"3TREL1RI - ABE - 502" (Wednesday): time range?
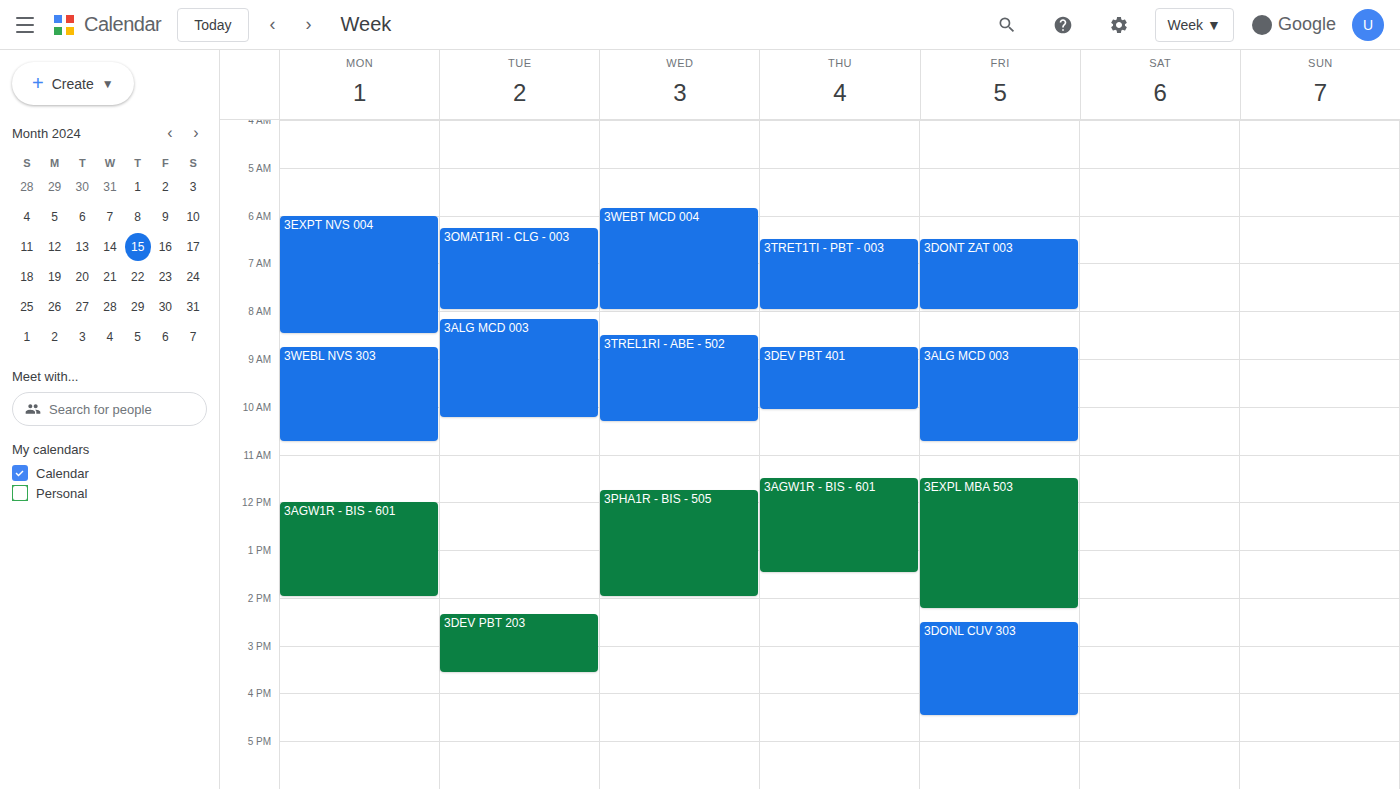
8:30 AM to 10:20 AM